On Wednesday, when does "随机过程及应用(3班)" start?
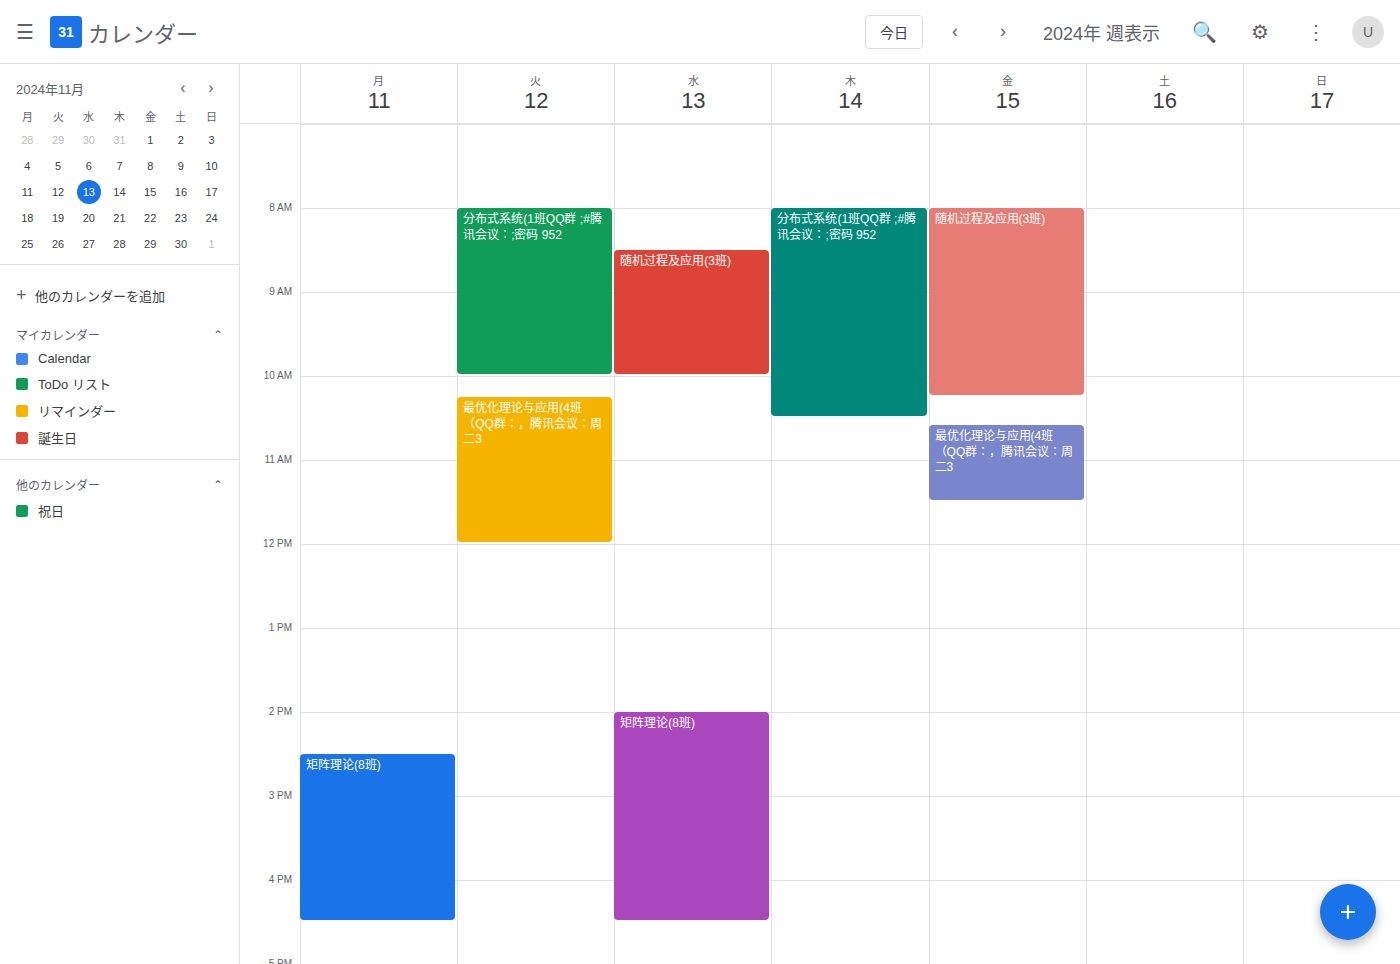
8:30 AM